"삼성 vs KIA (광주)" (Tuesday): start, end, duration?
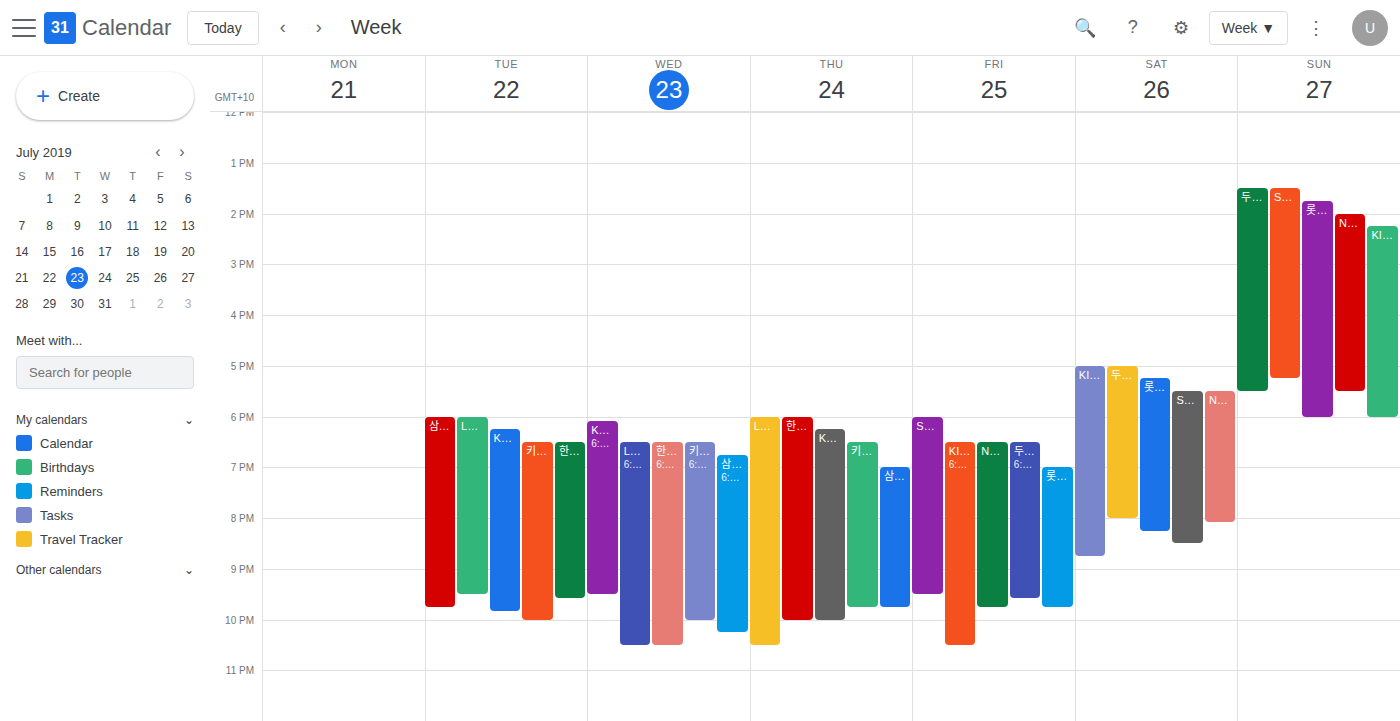
6:00 PM to 9:45 PM, 3 hours 45 minutes